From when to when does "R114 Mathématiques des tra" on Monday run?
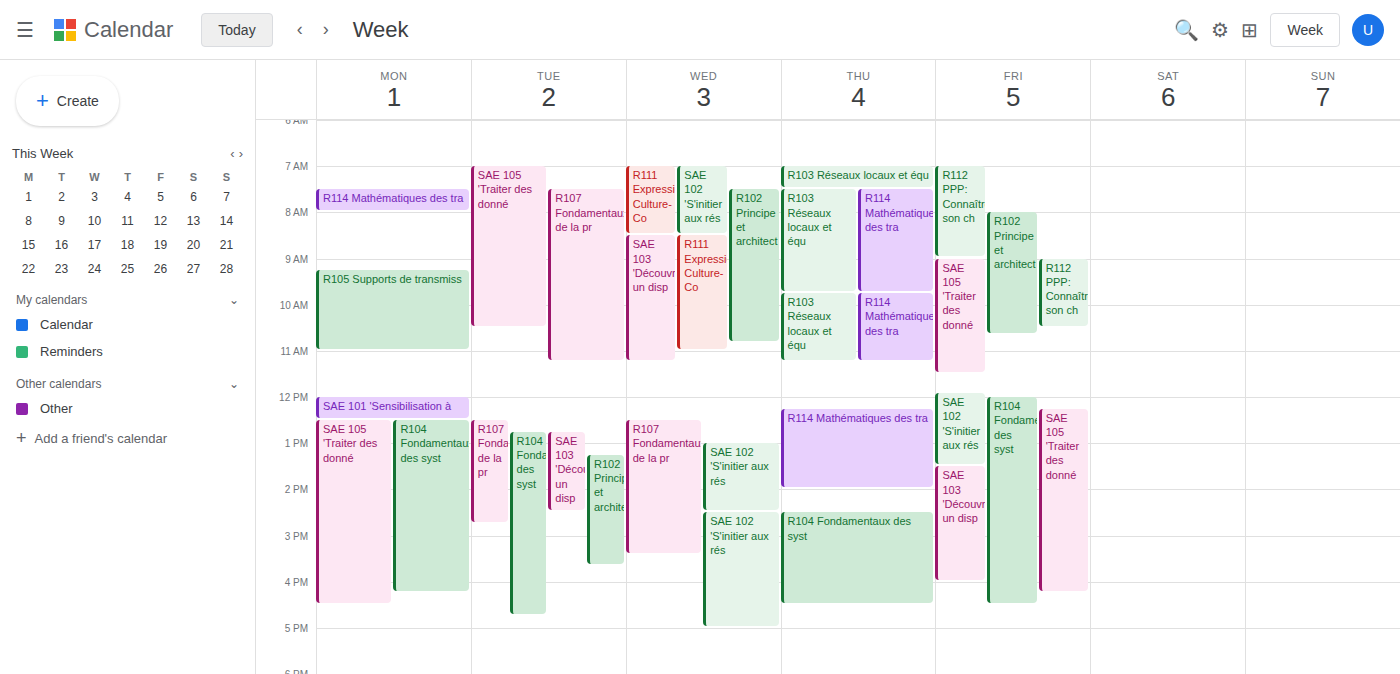
7:30 AM to 8:00 AM